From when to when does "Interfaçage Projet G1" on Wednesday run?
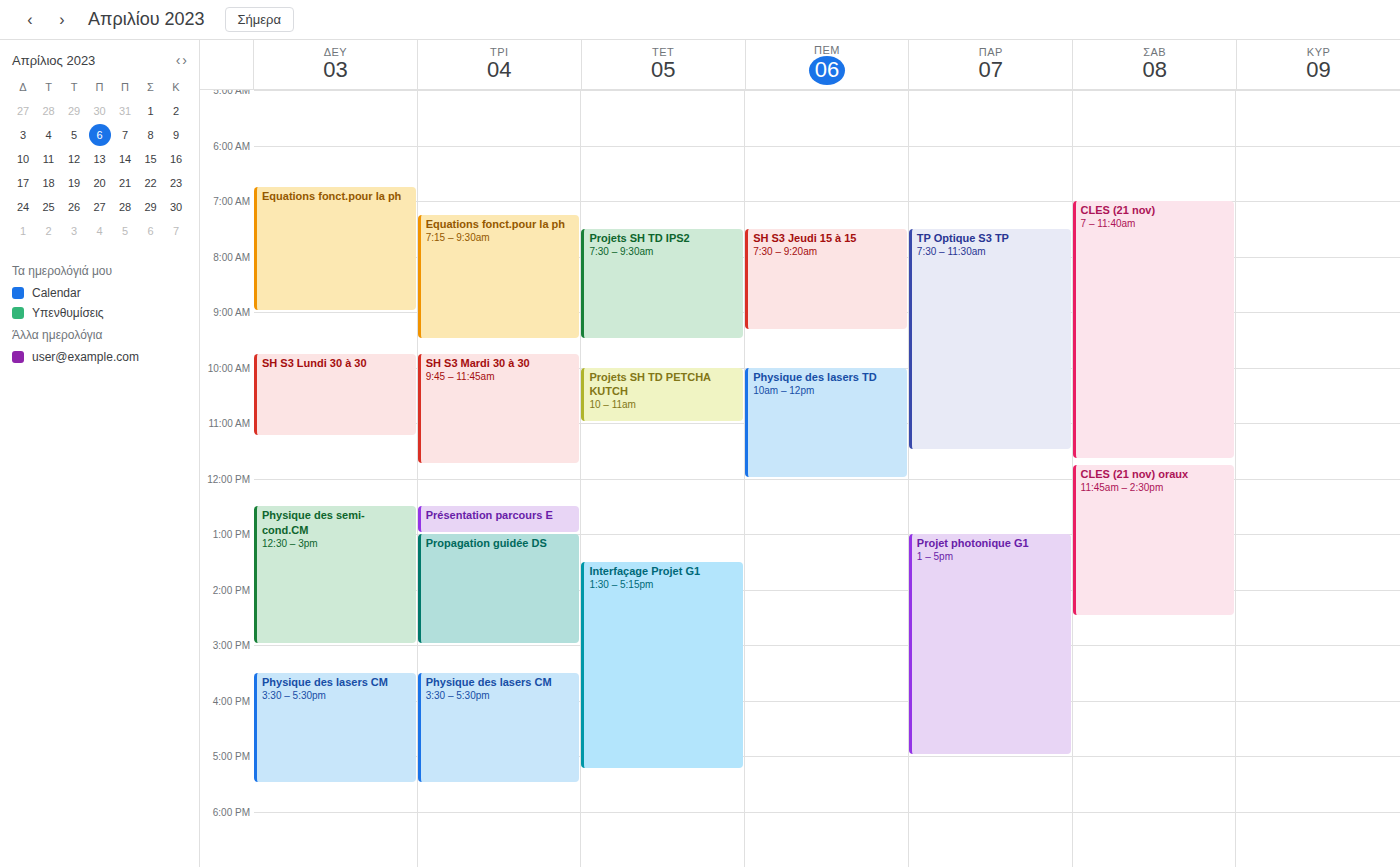
1:30 PM to 5:15 PM